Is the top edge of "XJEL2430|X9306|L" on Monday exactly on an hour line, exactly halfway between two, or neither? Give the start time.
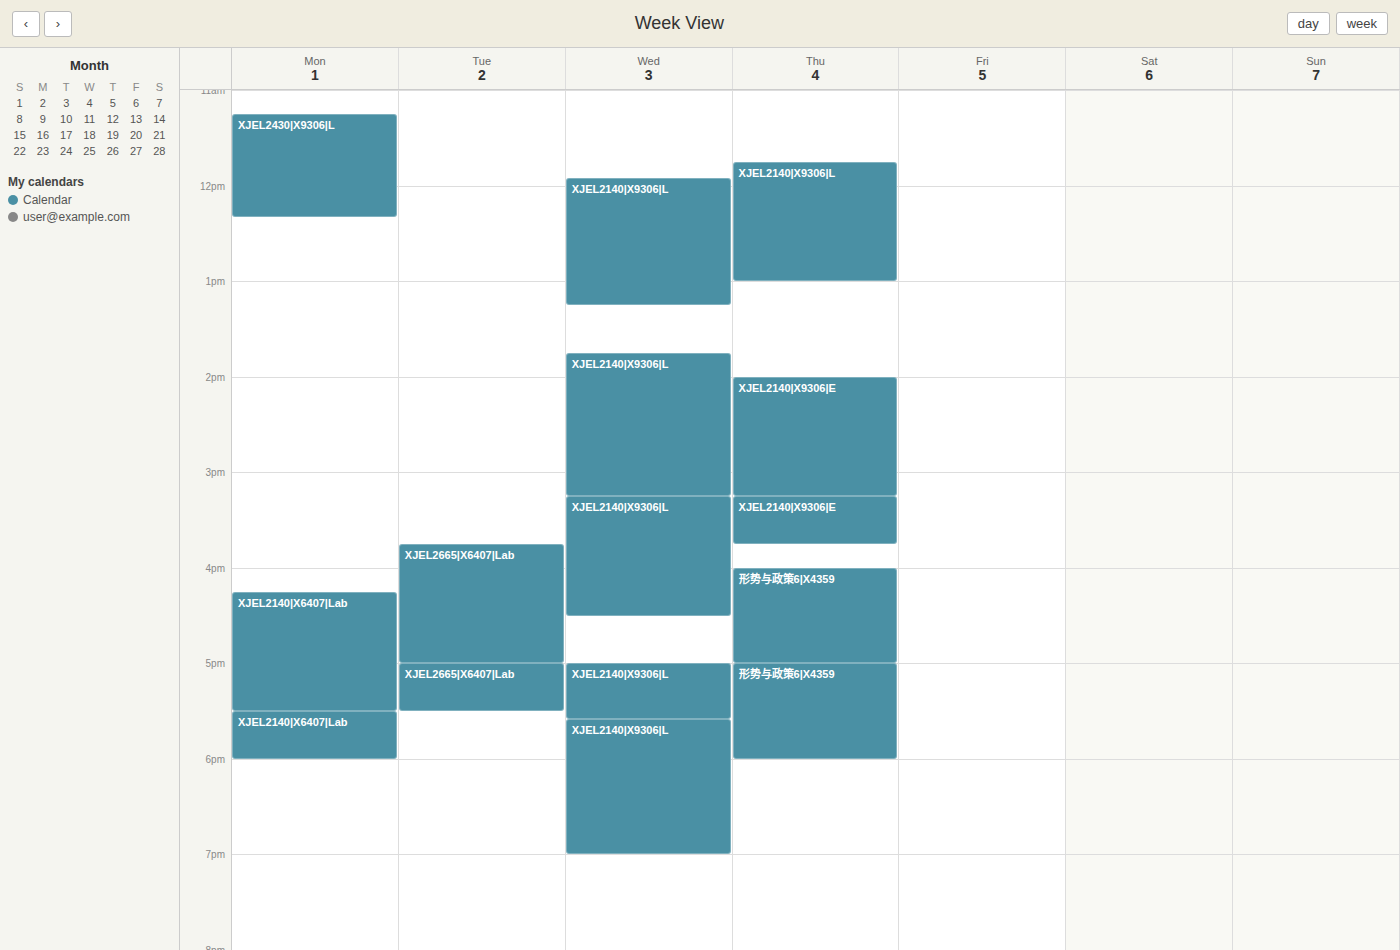
11:15 -- neither: a quarter of the way from the 11:00 line to the 12:00 line.